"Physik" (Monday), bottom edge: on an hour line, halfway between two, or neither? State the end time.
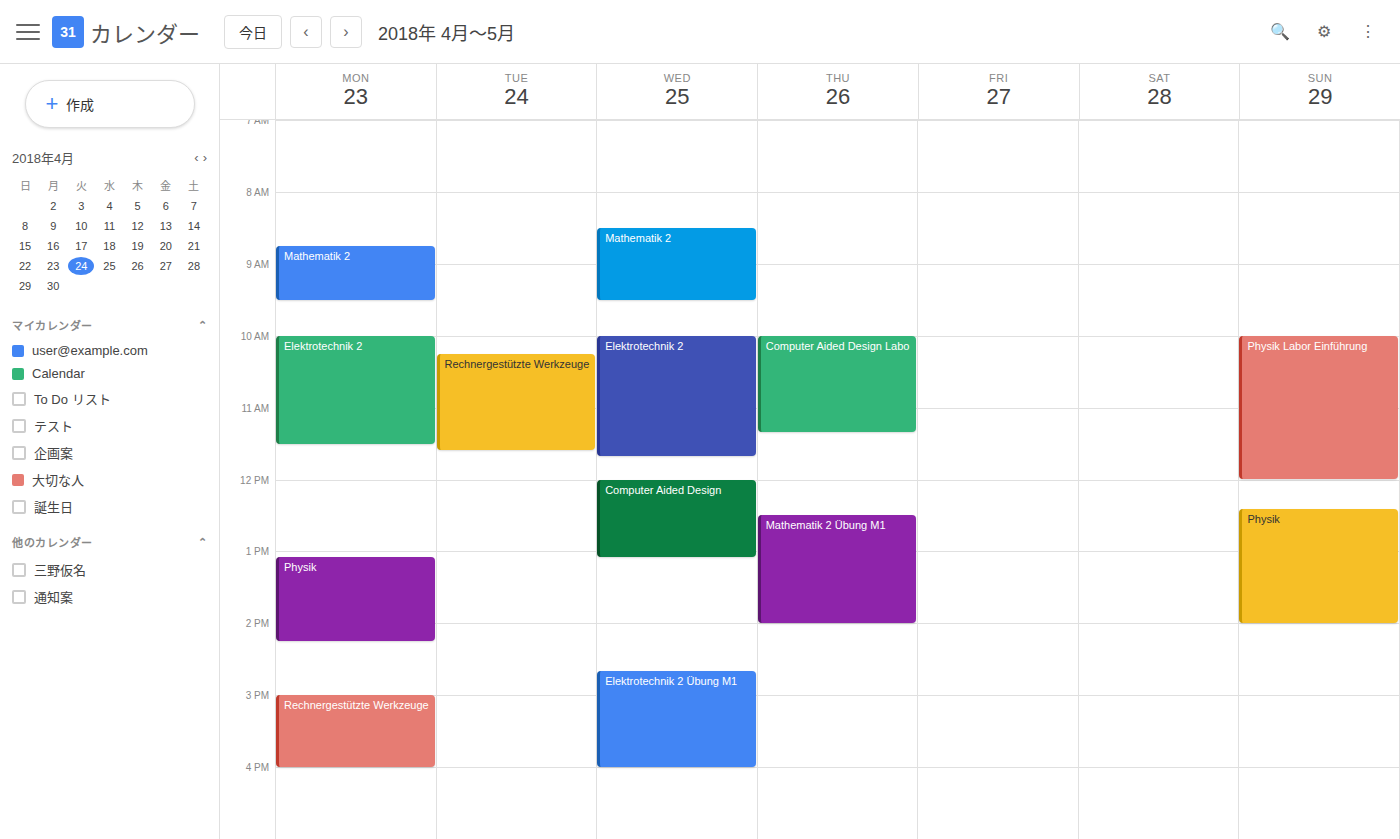
14:15 -- neither: a quarter of the way from the 14:00 line to the 15:00 line.